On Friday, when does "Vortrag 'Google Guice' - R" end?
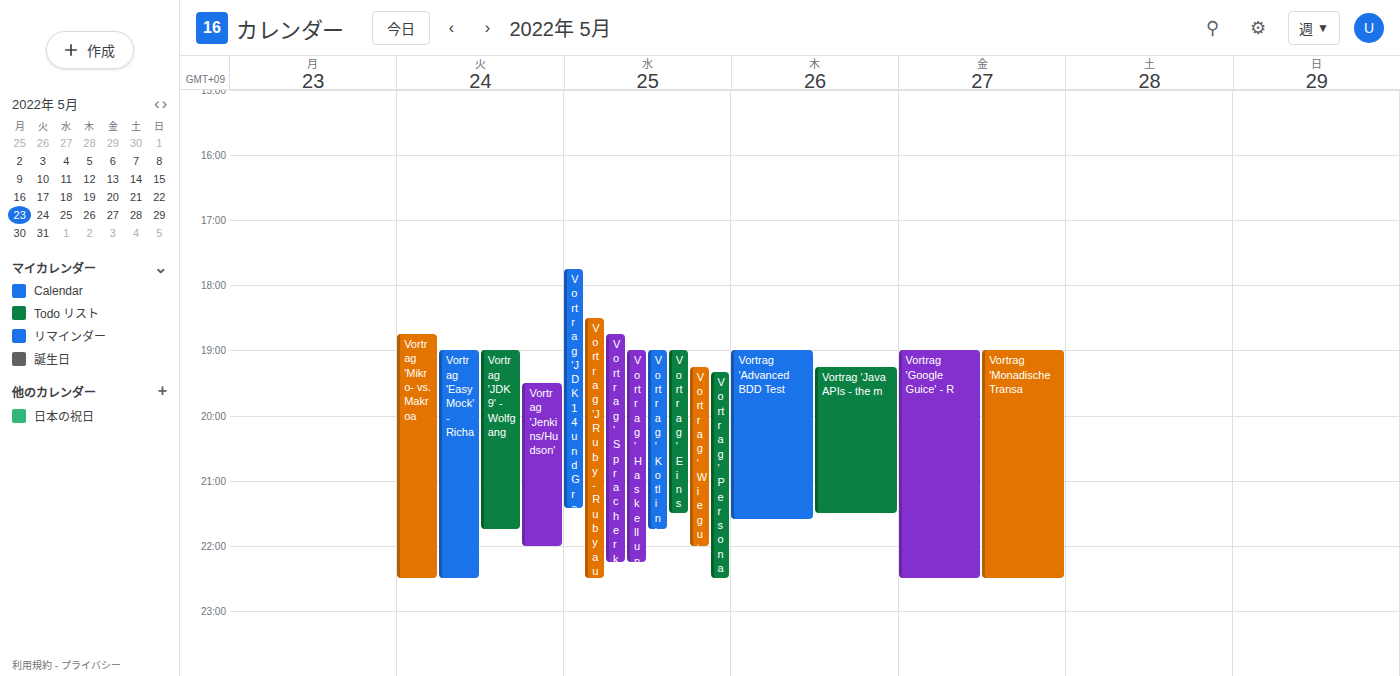
10:30 PM